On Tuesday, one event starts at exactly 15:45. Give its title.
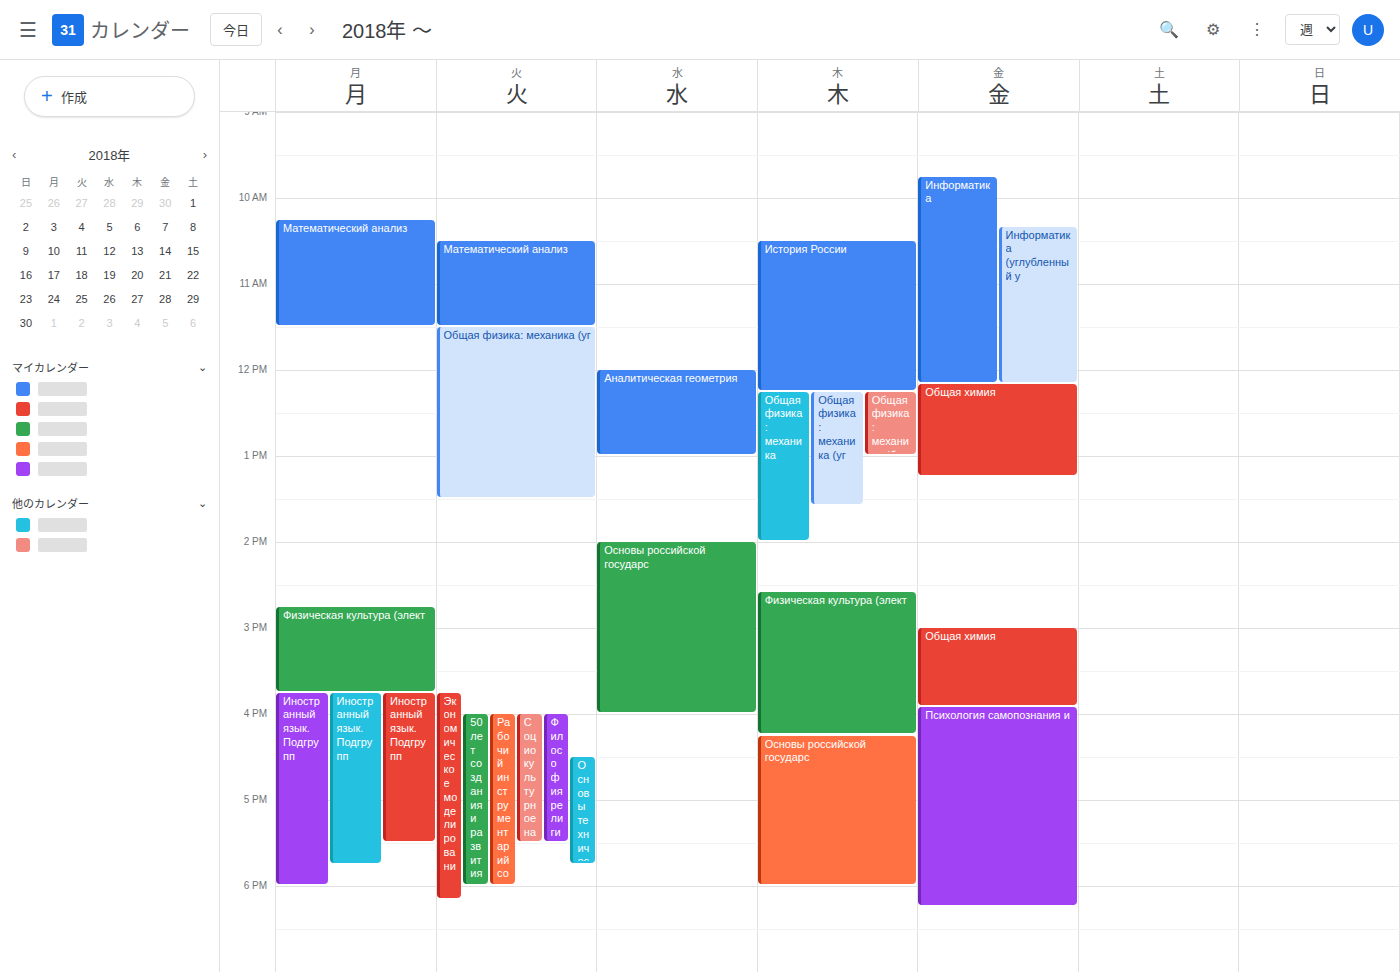
"Экономическое моделировани"